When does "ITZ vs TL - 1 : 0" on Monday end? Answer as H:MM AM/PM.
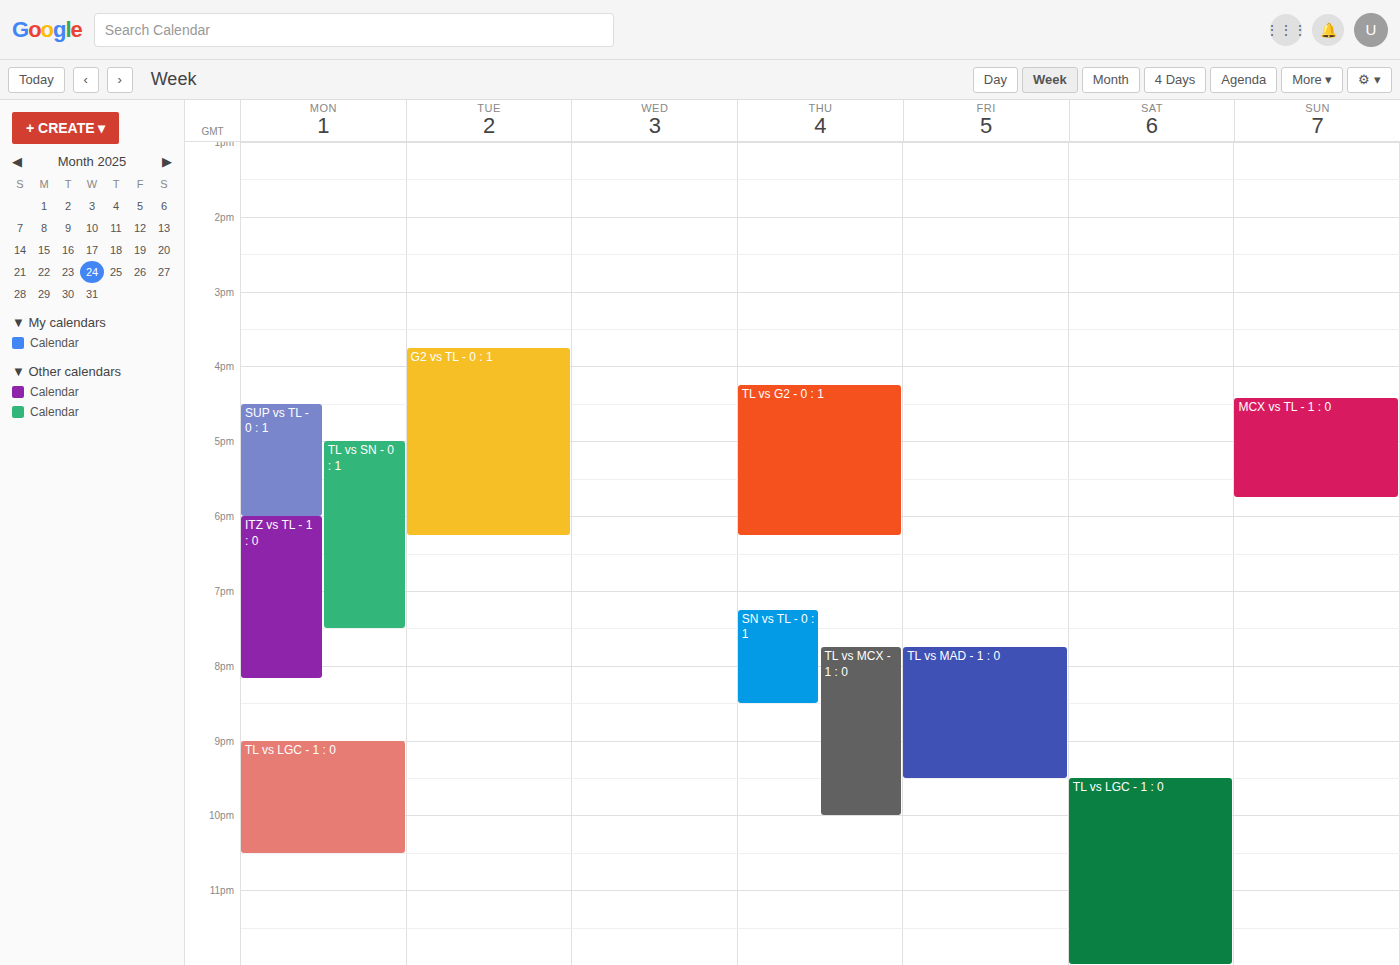
8:10 PM